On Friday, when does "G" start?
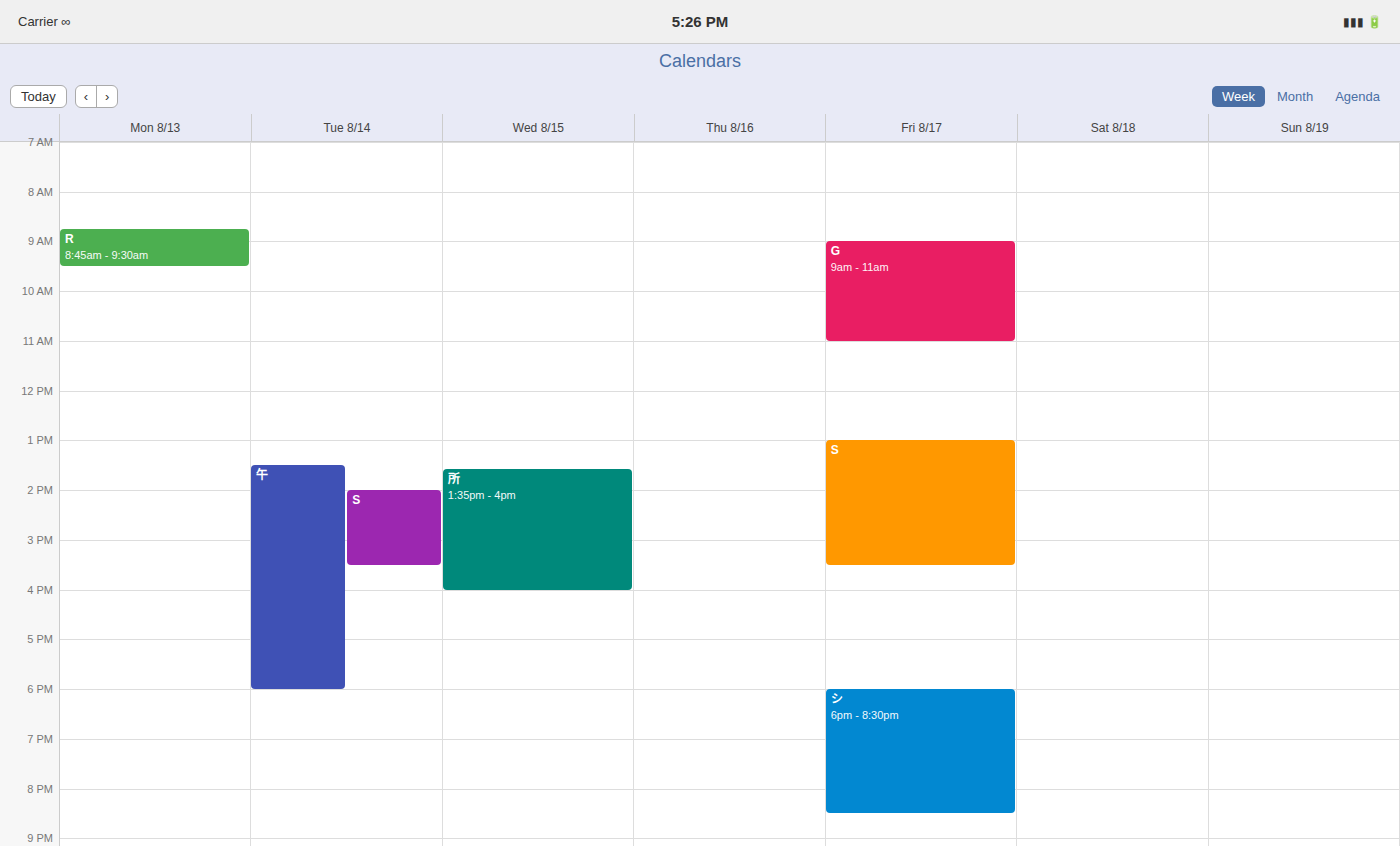
9:00 AM